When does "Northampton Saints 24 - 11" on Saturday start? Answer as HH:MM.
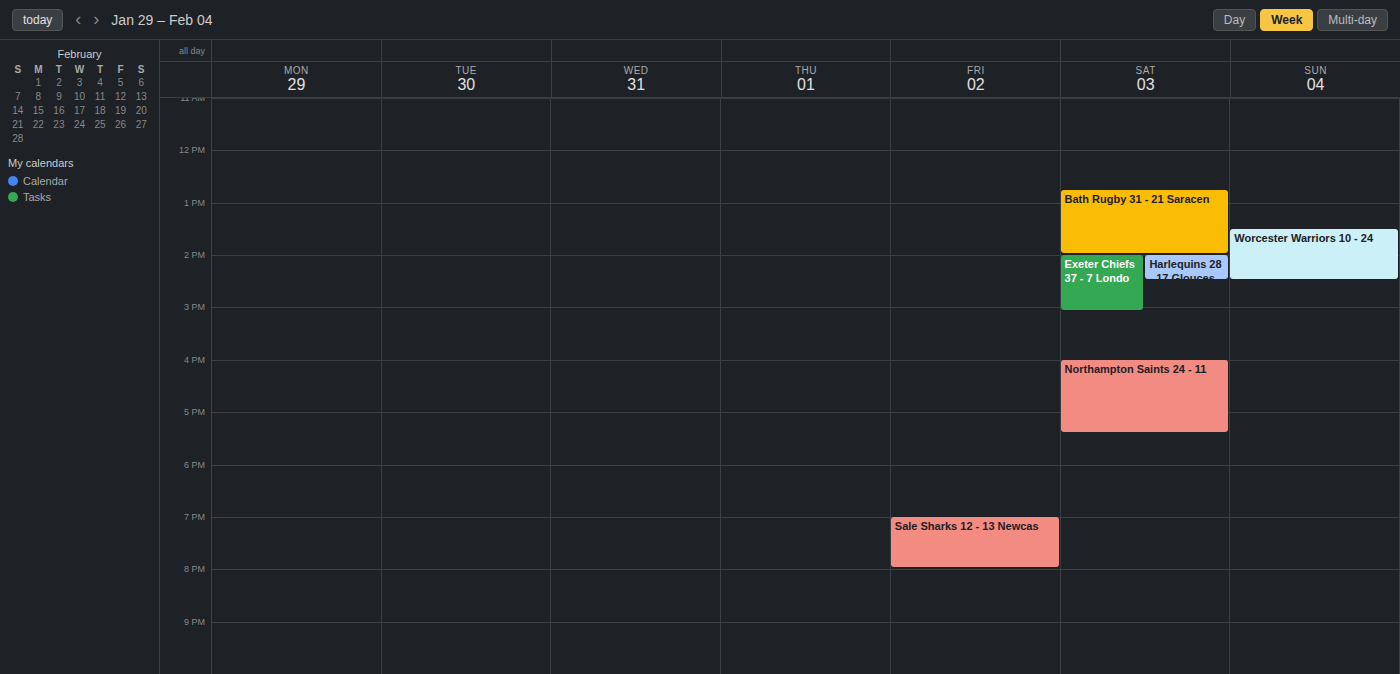
16:00